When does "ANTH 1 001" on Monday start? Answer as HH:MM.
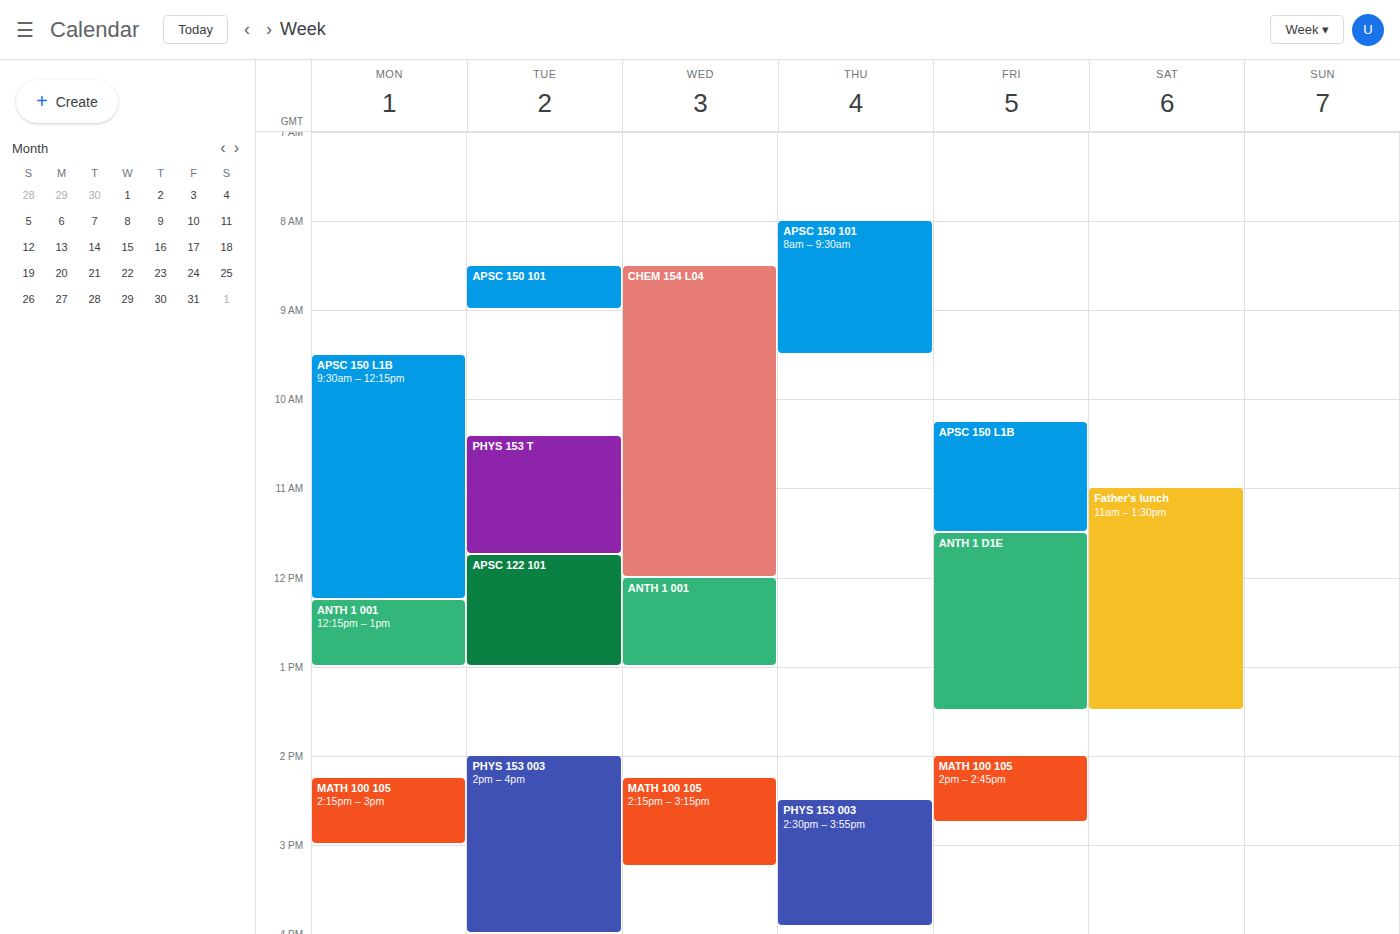
12:15